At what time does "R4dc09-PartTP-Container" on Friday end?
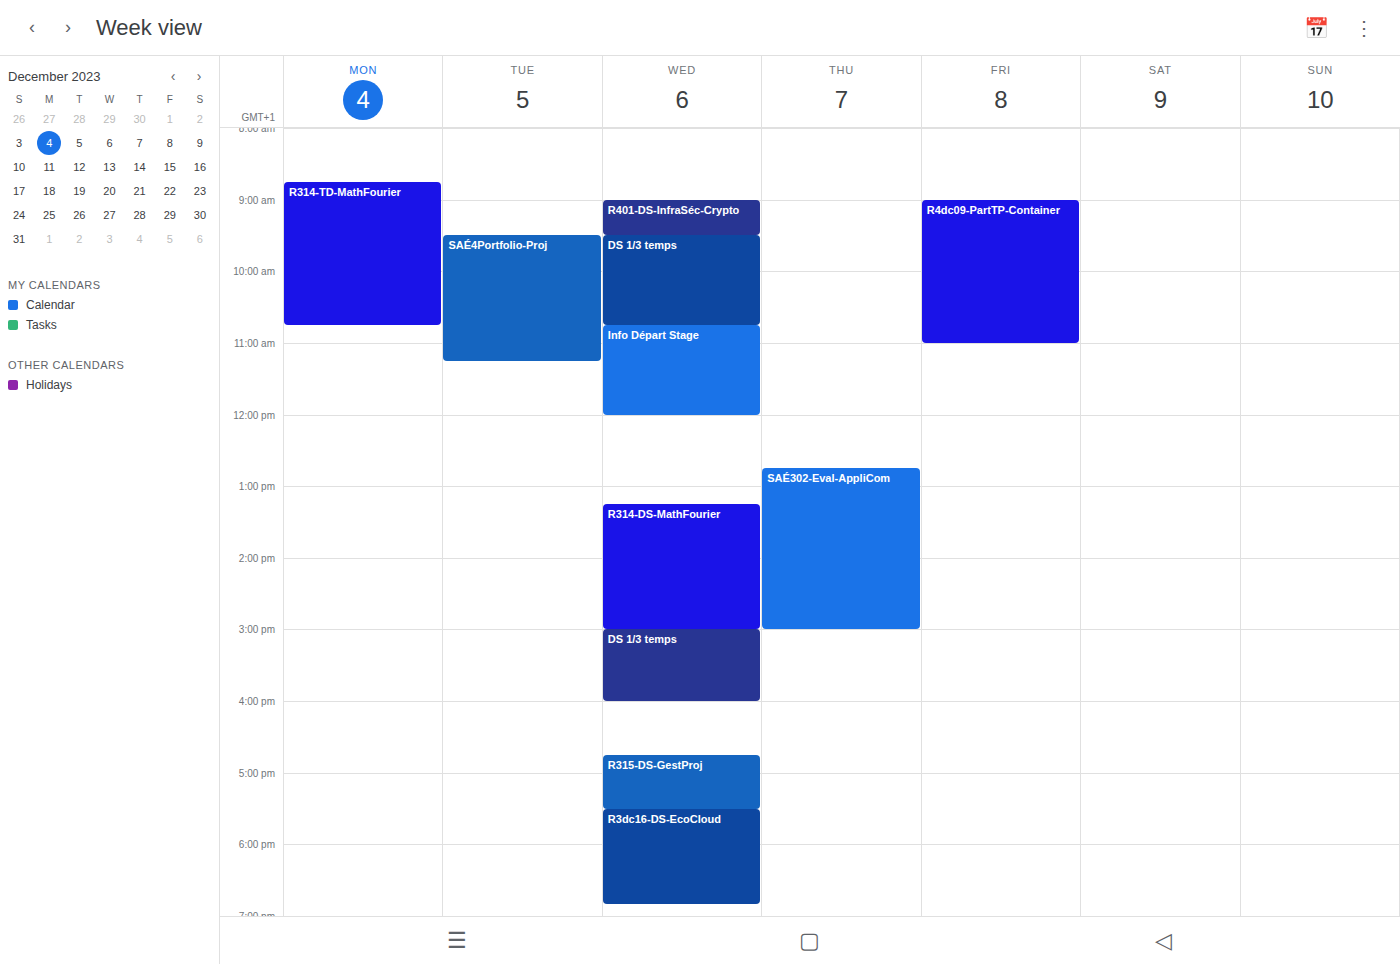
11:00 AM